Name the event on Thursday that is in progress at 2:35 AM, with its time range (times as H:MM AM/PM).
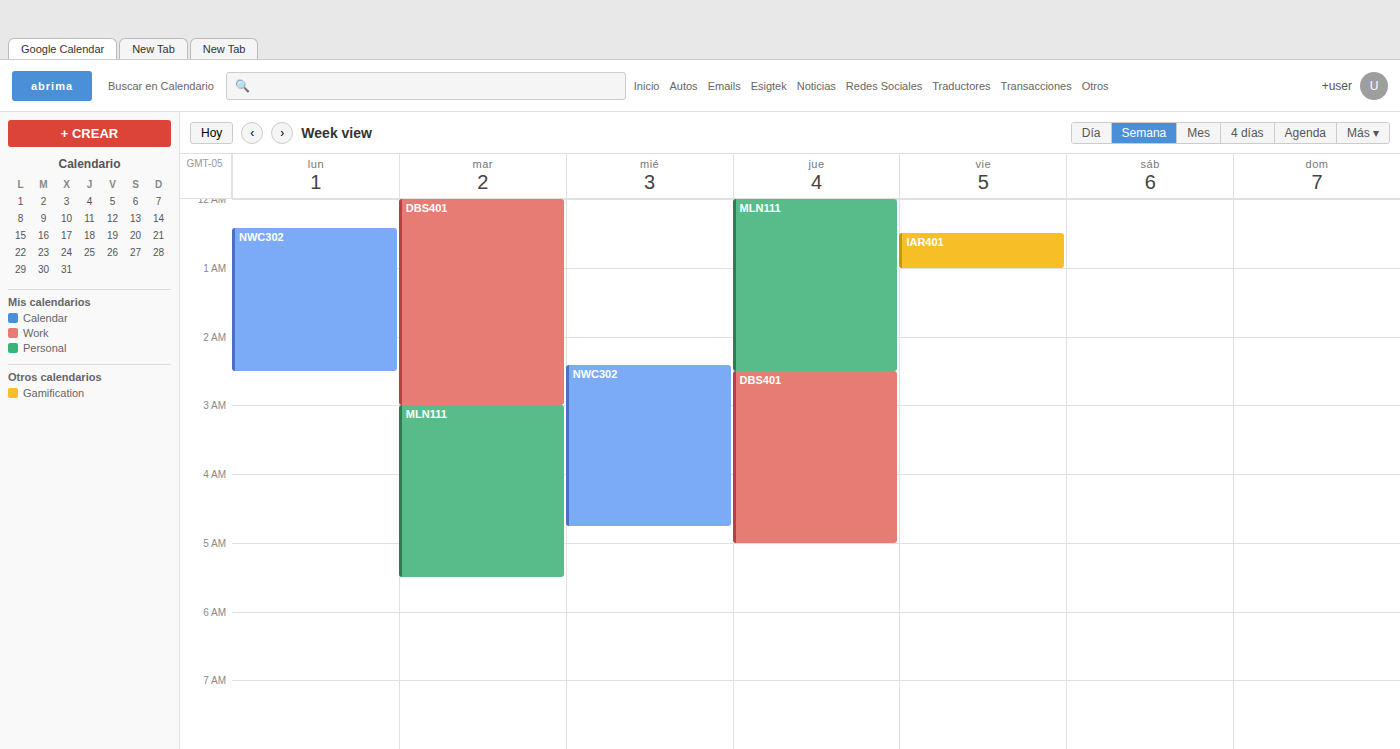
"DBS401", 2:30 AM to 5:00 AM